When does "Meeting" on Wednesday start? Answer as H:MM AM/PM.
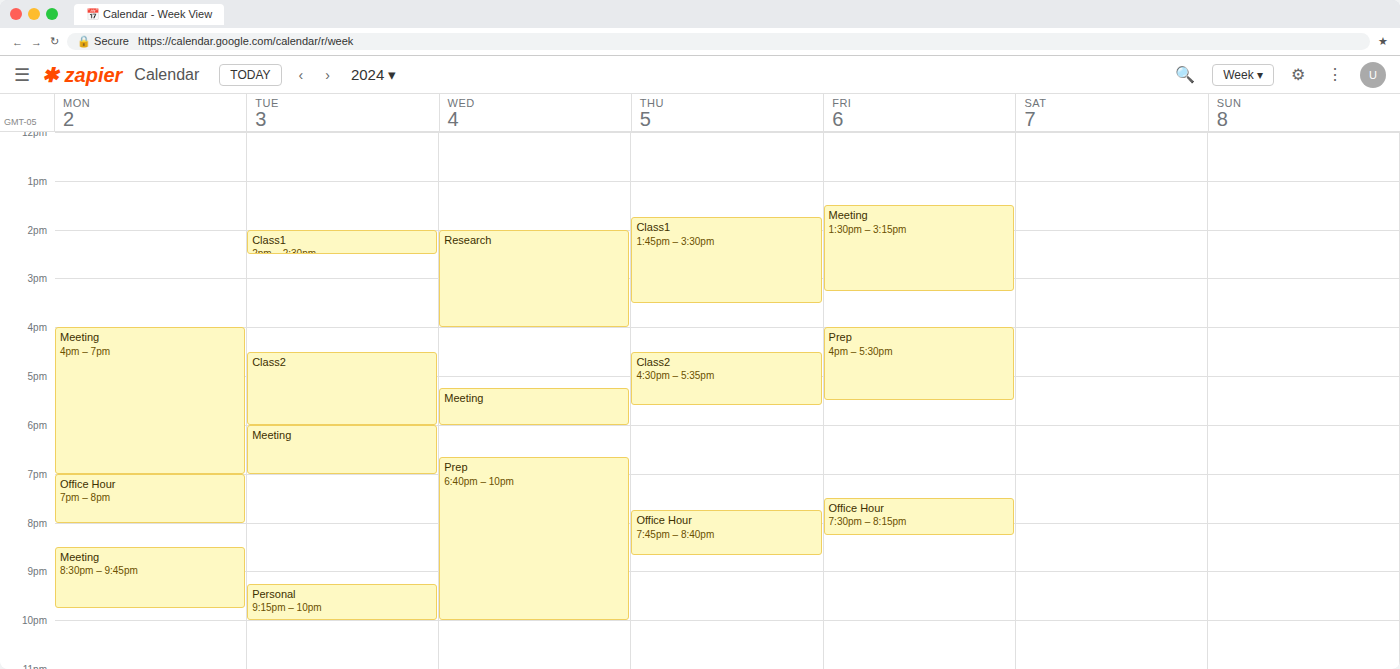
5:15 PM